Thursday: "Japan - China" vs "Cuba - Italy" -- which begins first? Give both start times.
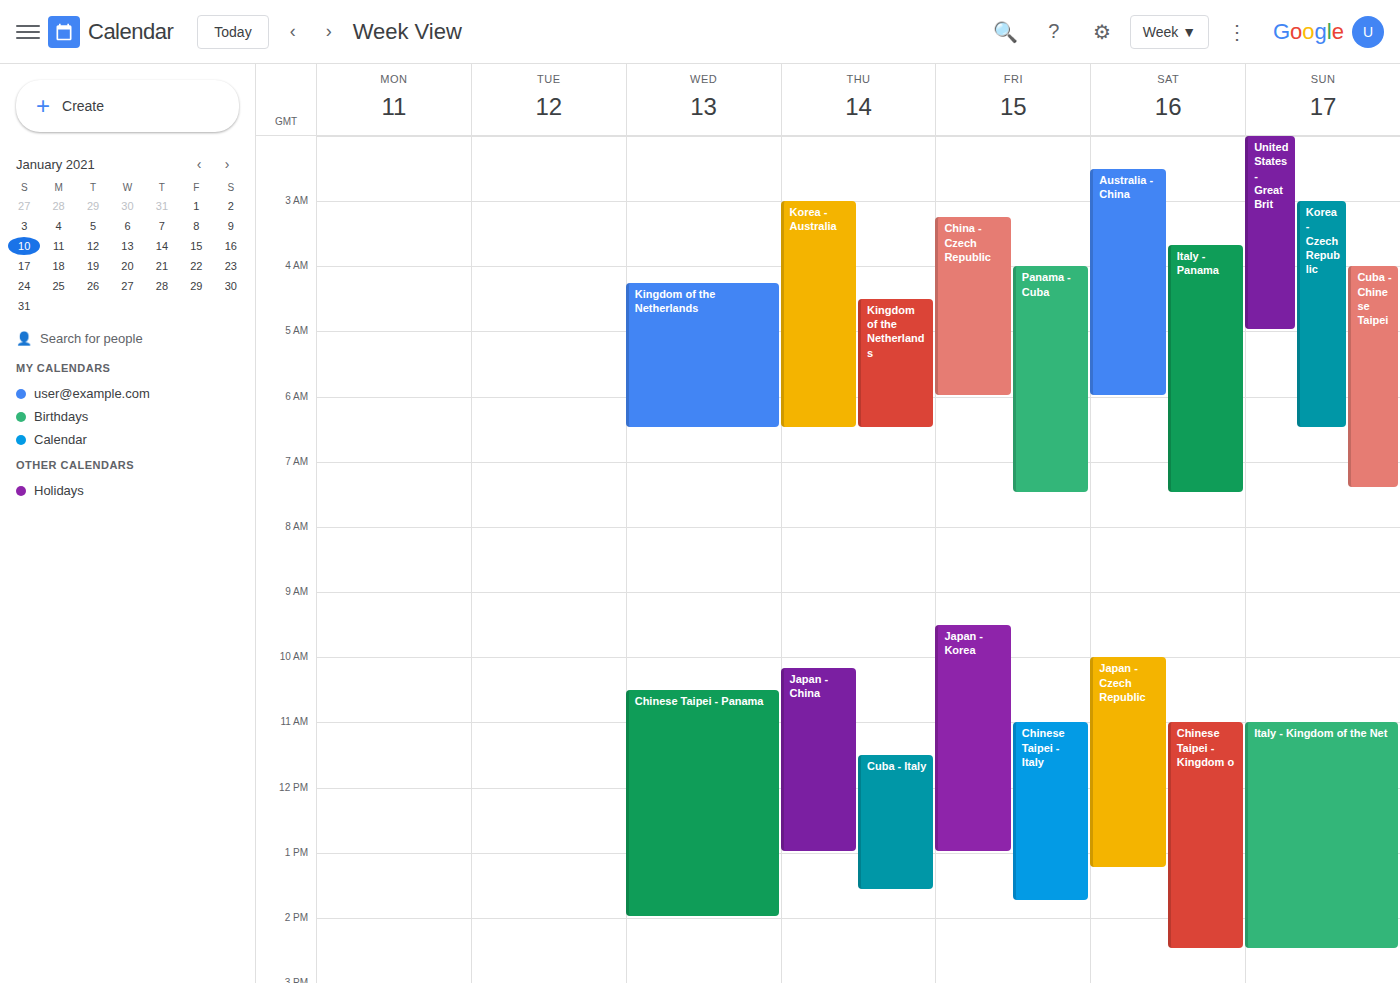
"Japan - China" 10:10 AM; "Cuba - Italy" 11:30 AM.